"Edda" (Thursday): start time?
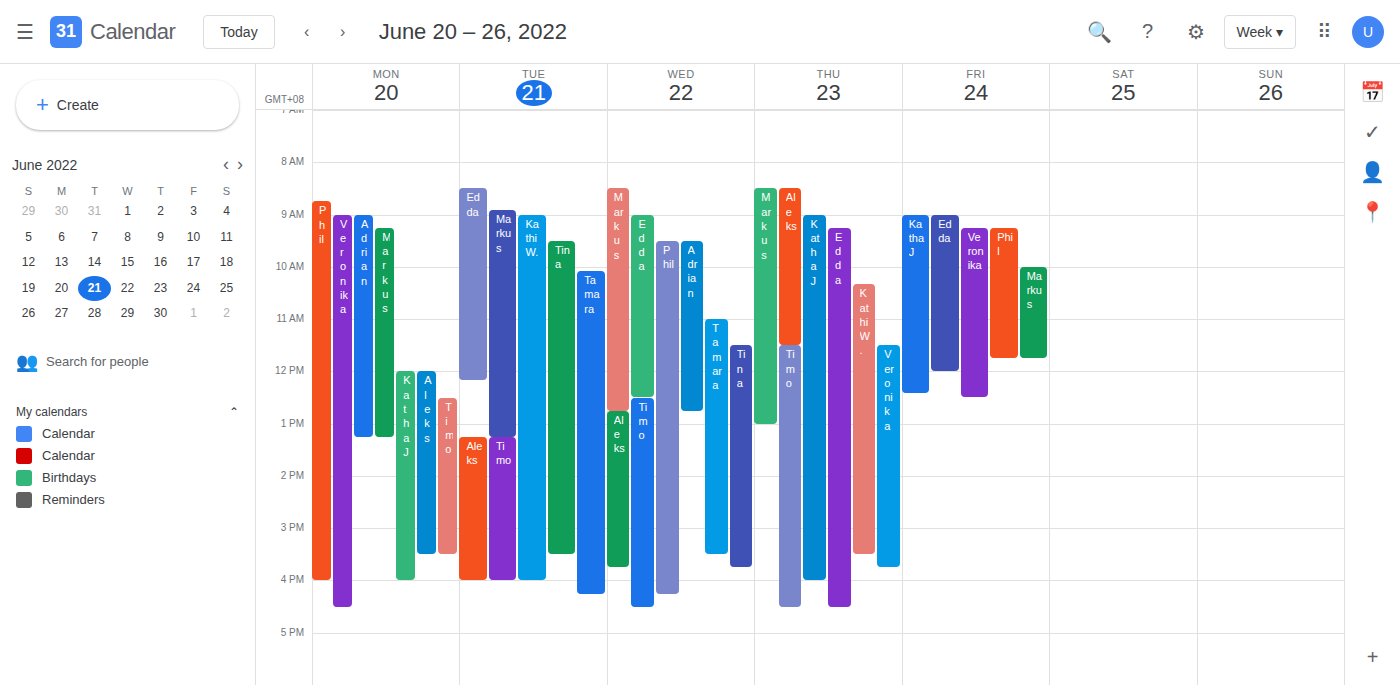
9:15 AM